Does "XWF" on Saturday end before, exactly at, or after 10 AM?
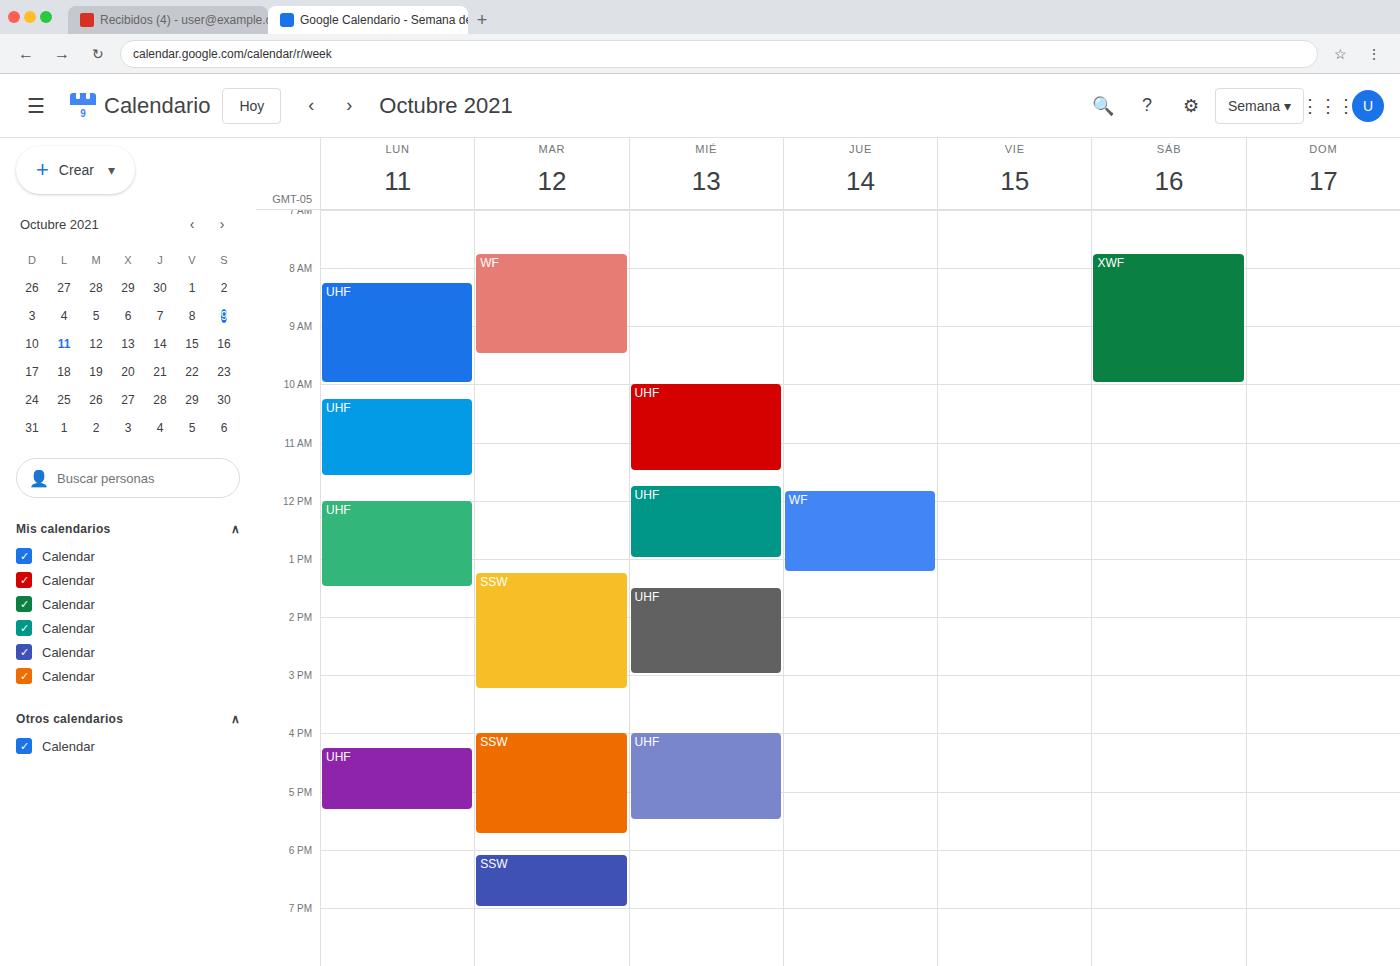
10:00 AM -- exactly at 10 AM, on the 10 AM line.